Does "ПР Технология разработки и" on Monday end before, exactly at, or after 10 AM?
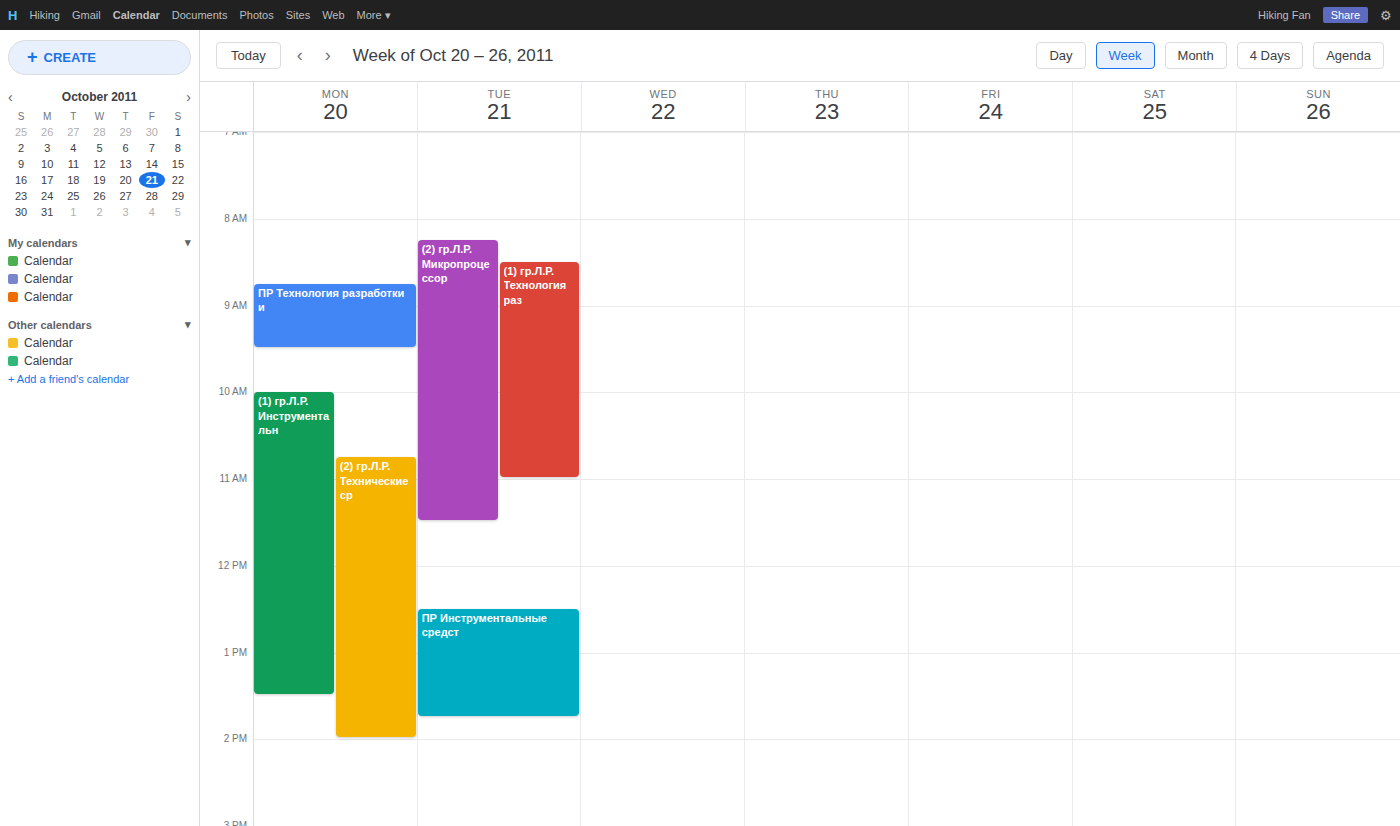
9:30 AM -- before 10 AM, 30 minutes above the 10 AM line.